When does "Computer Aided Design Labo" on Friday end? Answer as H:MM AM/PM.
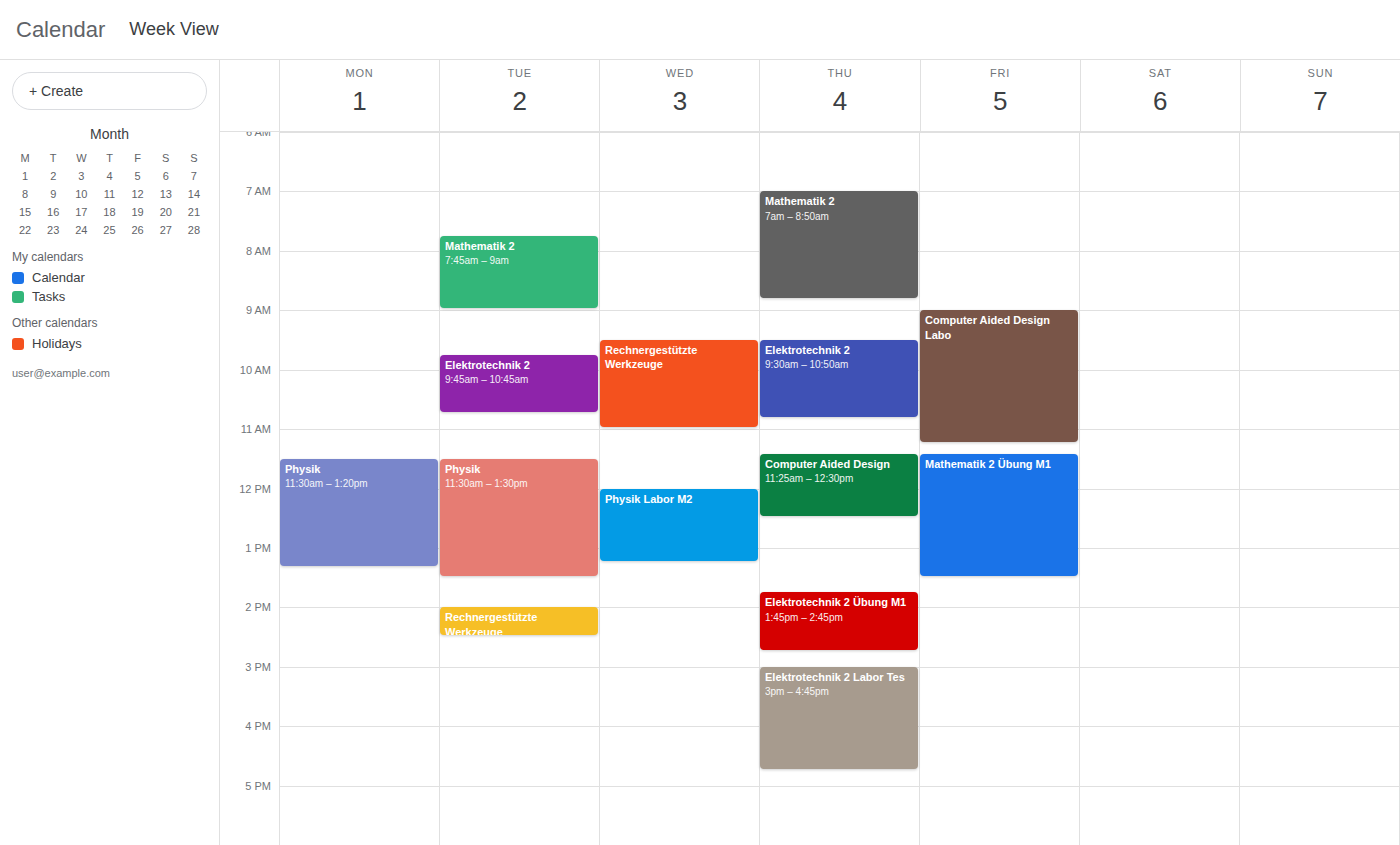
11:15 AM